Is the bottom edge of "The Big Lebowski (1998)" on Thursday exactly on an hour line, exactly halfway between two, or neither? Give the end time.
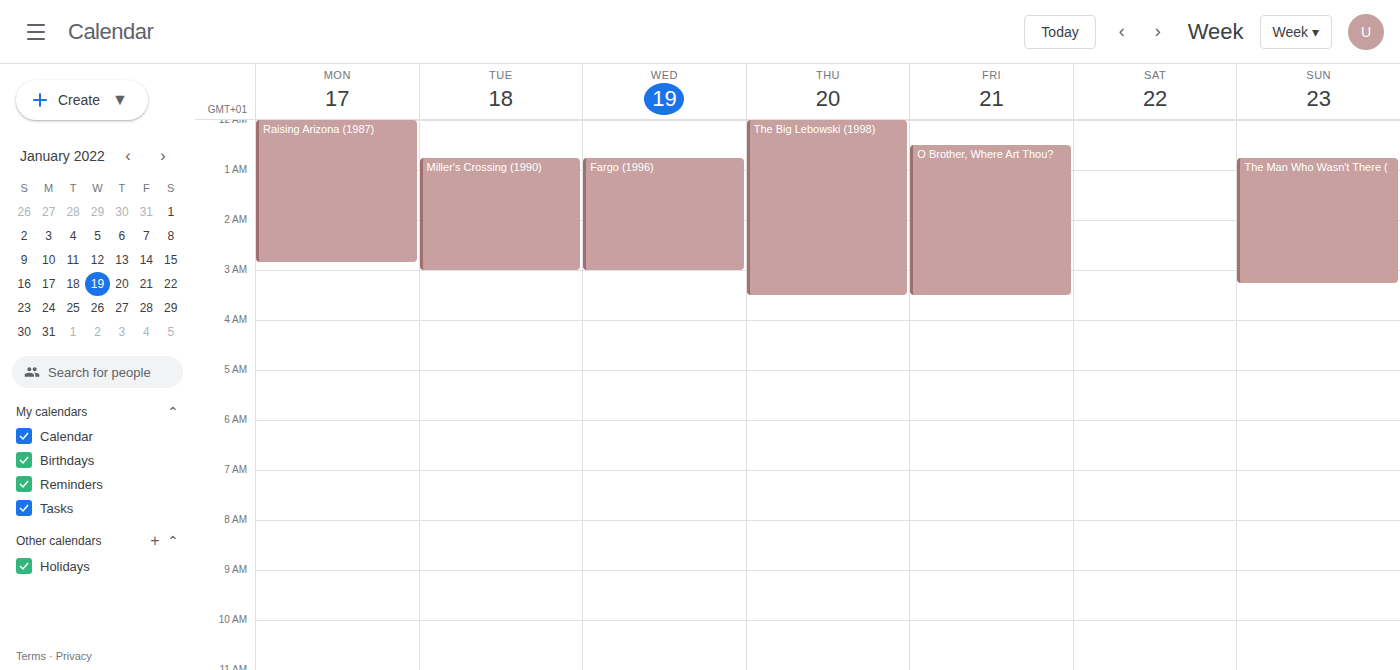
3:30 AM -- halfway between the 3 AM and 4 AM lines.